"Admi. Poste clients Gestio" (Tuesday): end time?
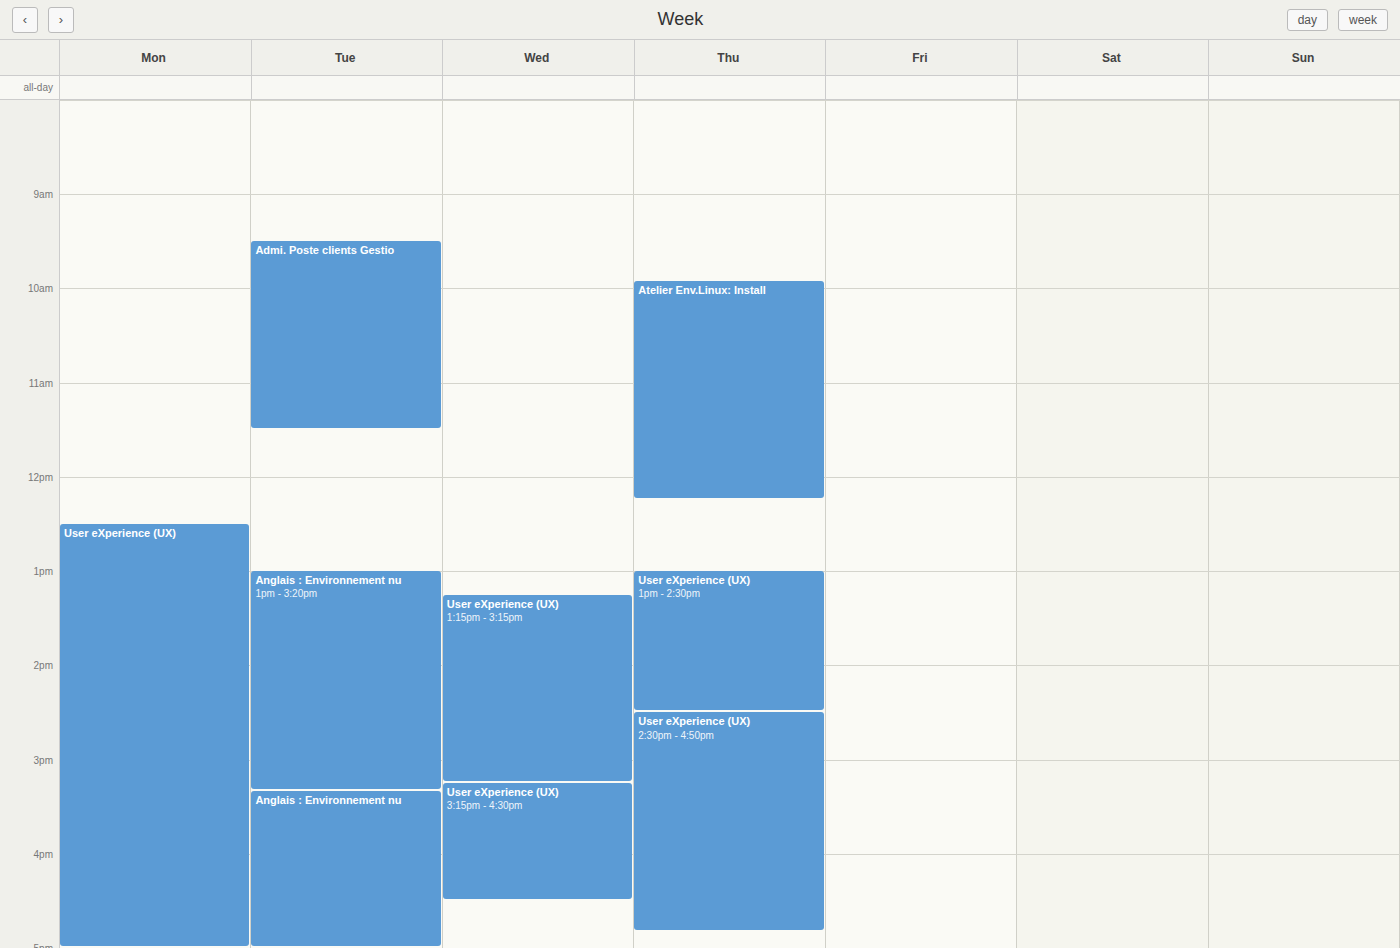
11:30 AM